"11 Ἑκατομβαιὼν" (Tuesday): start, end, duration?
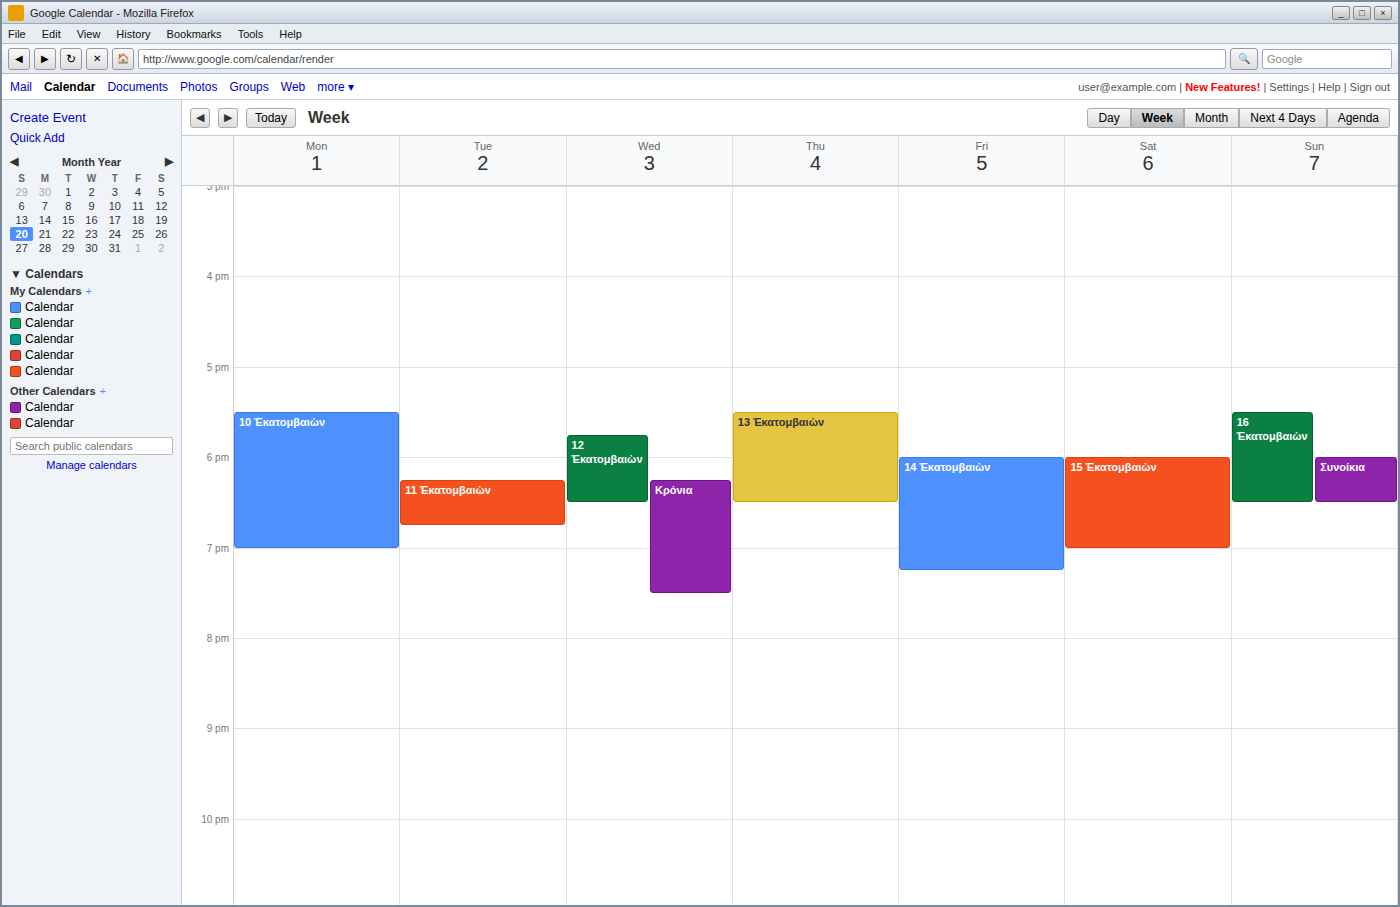
6:15 PM to 6:45 PM, 30 minutes